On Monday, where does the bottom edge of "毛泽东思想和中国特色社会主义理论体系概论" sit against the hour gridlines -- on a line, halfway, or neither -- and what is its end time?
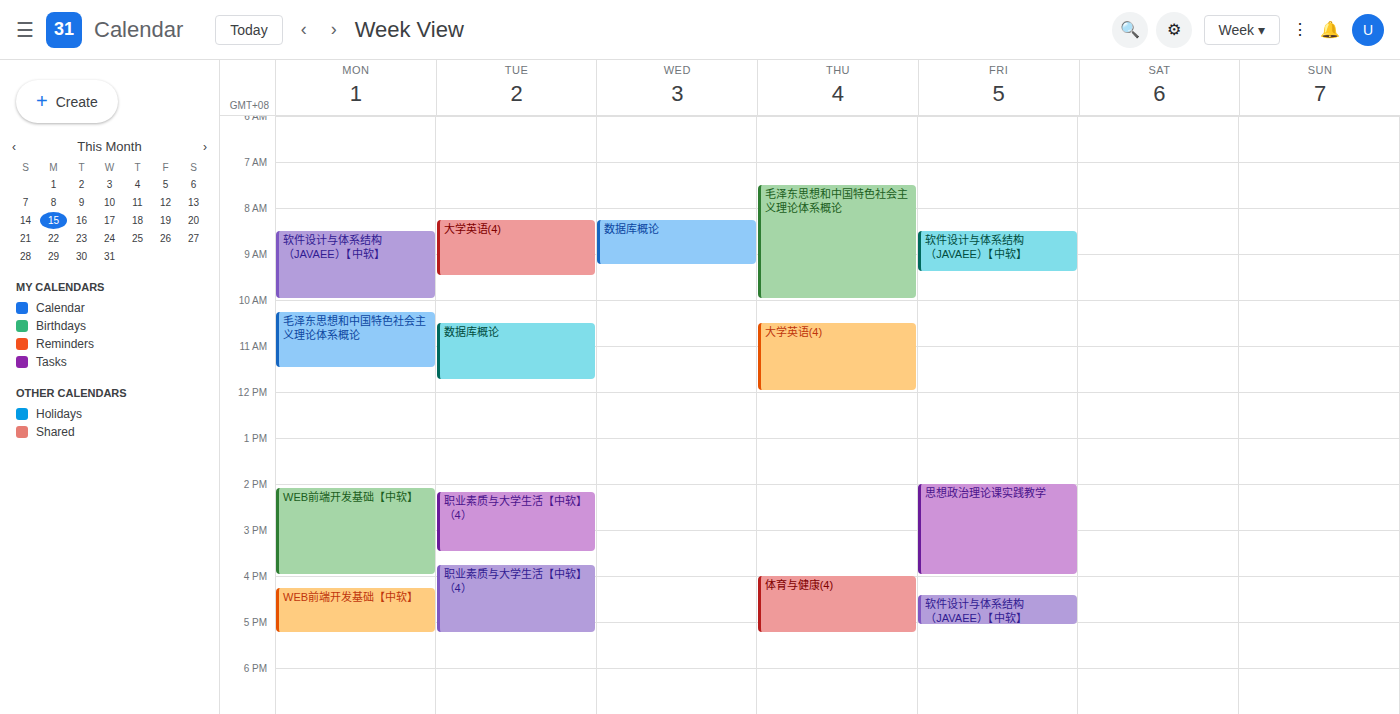
11:30 AM -- halfway between the 11 AM and 12 PM lines.